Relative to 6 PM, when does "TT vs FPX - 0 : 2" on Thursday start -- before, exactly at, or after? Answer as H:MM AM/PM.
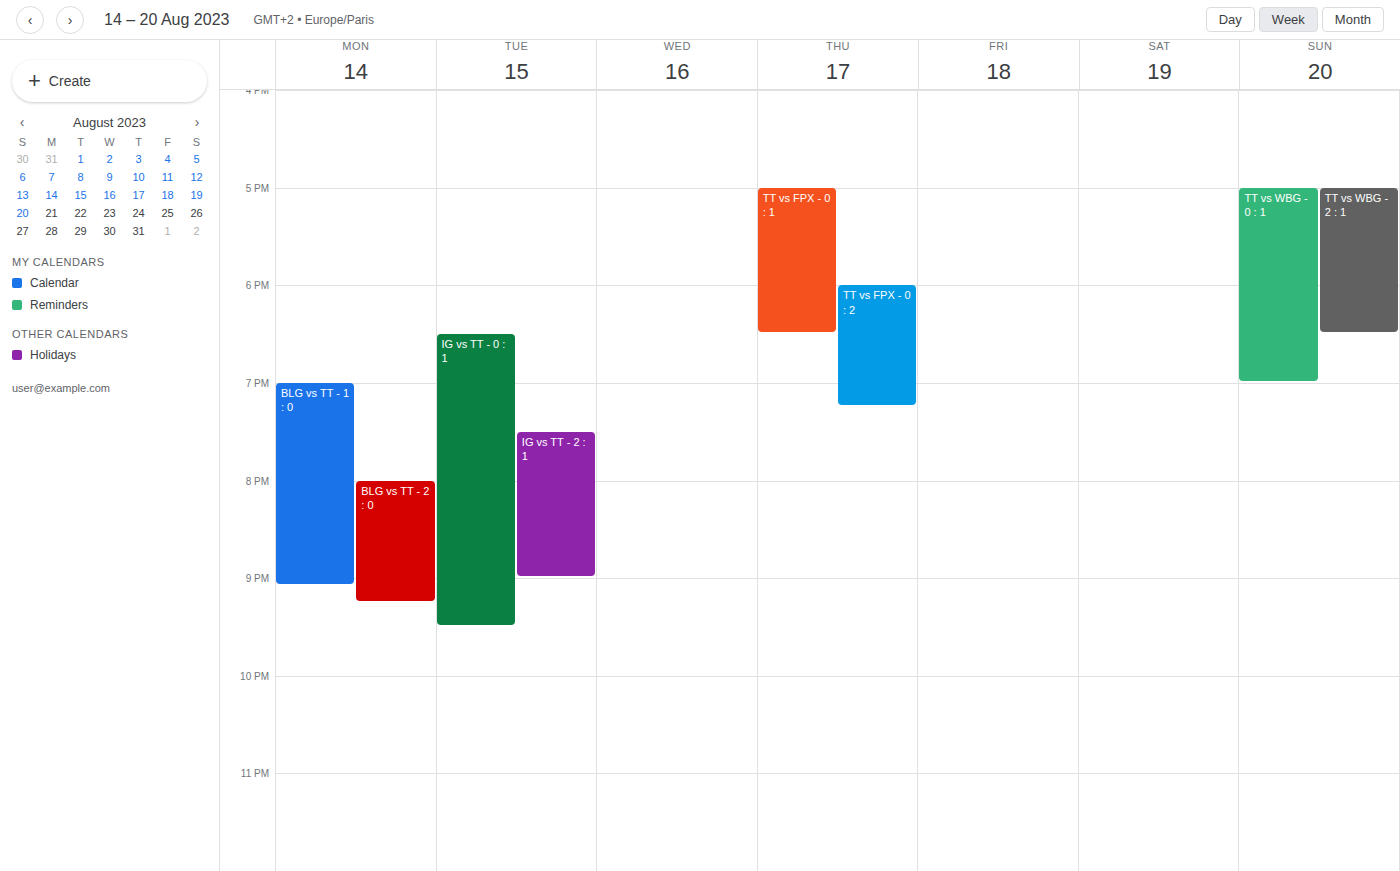
6:00 PM -- exactly at 6 PM, on the 6 PM line.